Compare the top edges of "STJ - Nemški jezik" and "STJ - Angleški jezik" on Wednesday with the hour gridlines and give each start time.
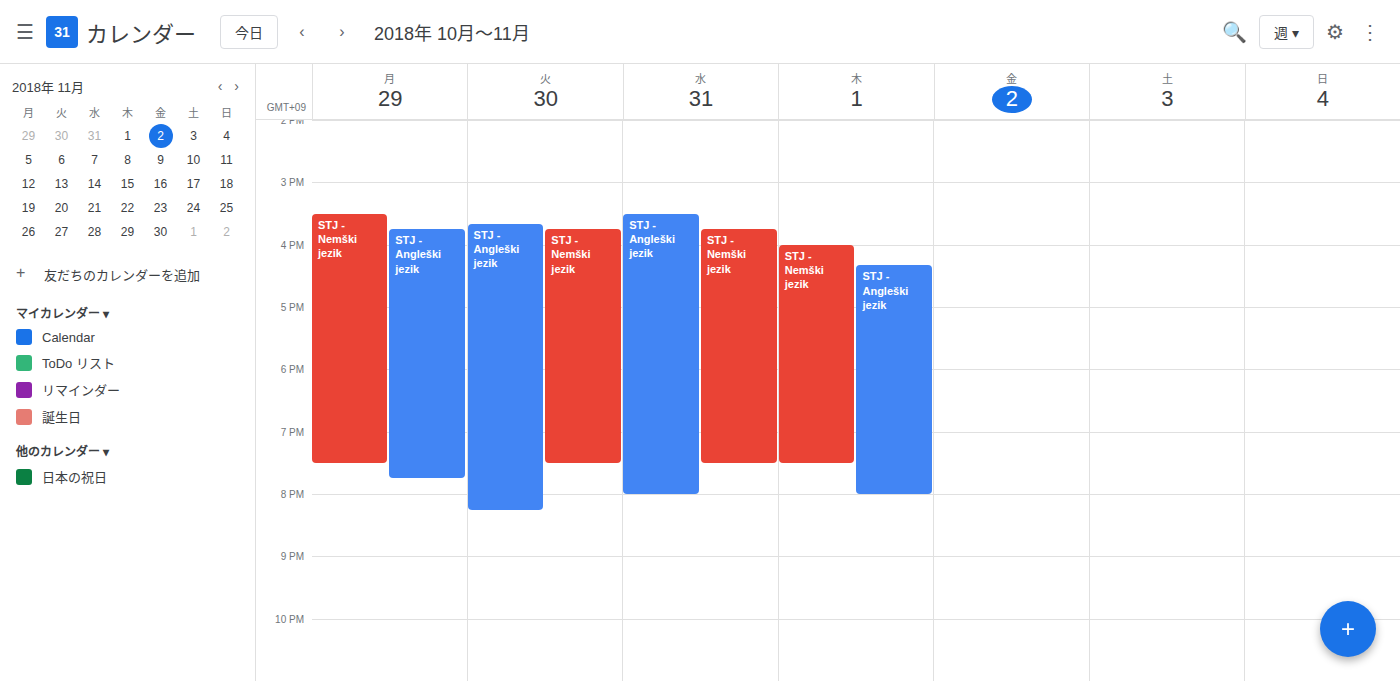
"STJ - Nemški jezik": 3:45 PM, neither: three quarters of the way from the 3 PM line to the 4 PM line. "STJ - Angleški jezik": 3:30 PM, halfway between the 3 PM and 4 PM lines.